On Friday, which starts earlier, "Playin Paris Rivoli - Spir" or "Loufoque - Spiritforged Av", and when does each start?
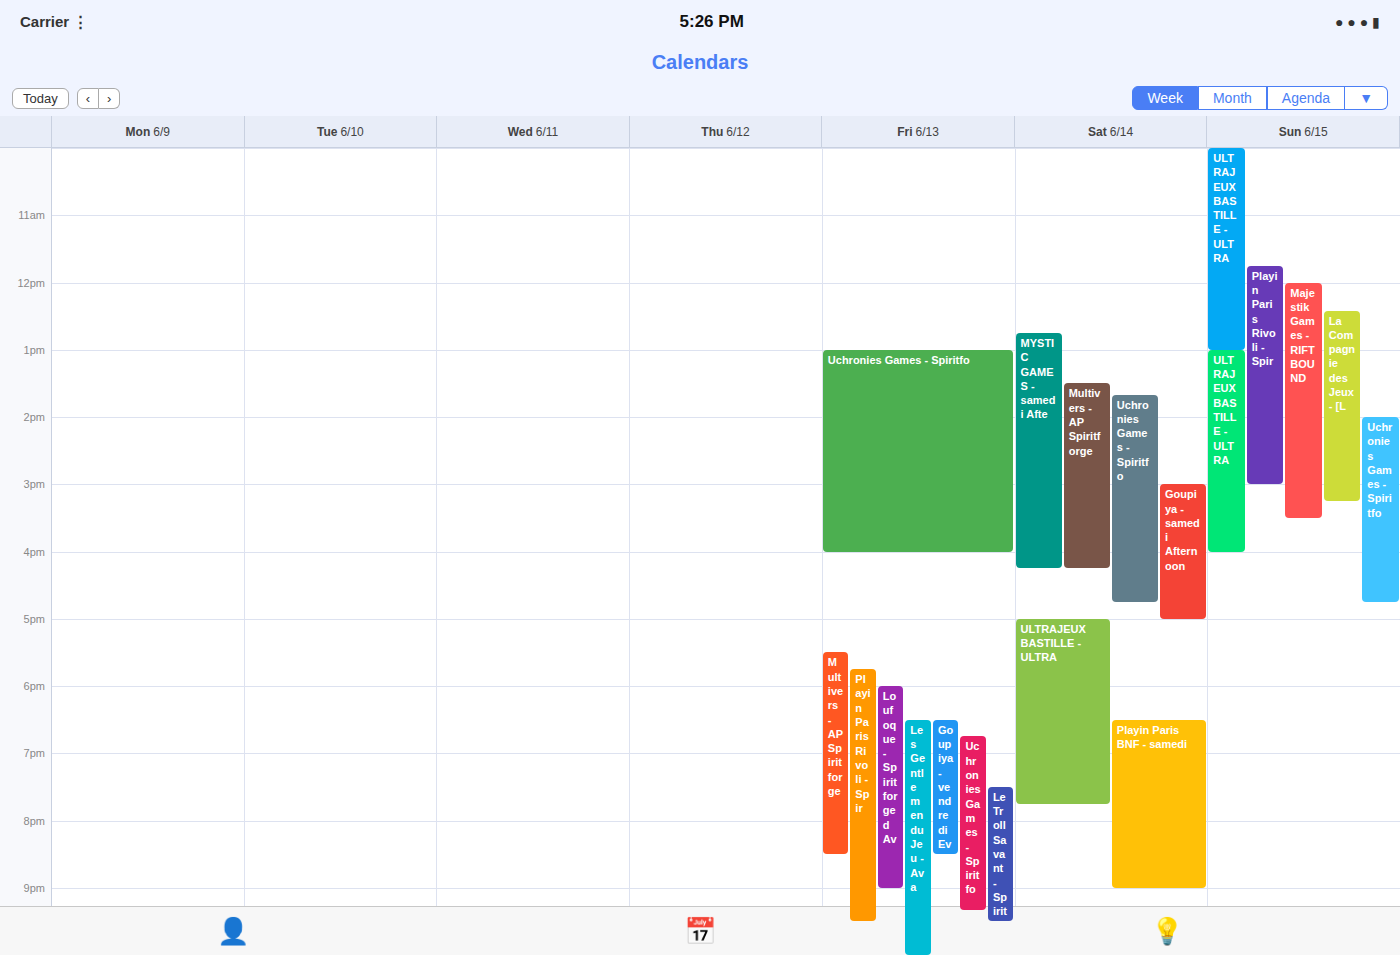
"Playin Paris Rivoli - Spir" 5:45 PM; "Loufoque - Spiritforged Av" 6:00 PM.